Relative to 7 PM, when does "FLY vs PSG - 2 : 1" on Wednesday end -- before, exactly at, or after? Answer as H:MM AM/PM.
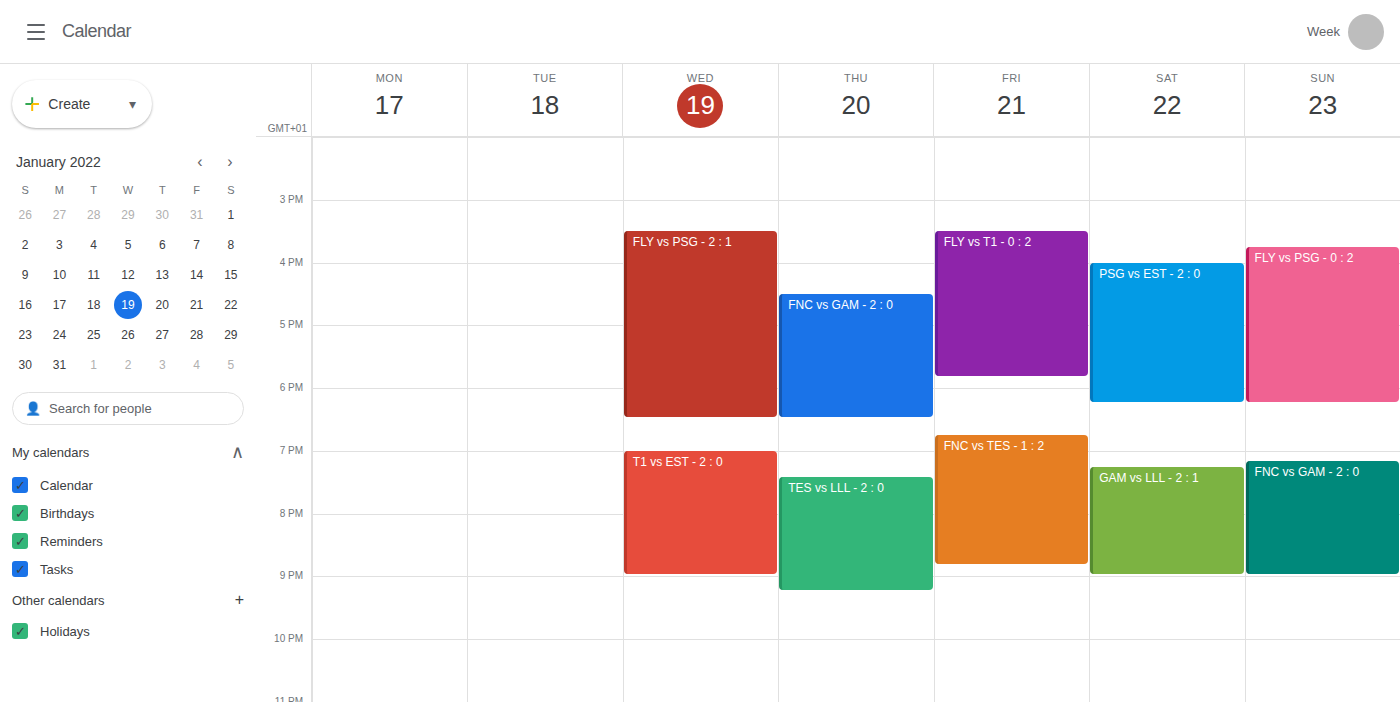
6:30 PM -- before 7 PM, 30 minutes above the 7 PM line.